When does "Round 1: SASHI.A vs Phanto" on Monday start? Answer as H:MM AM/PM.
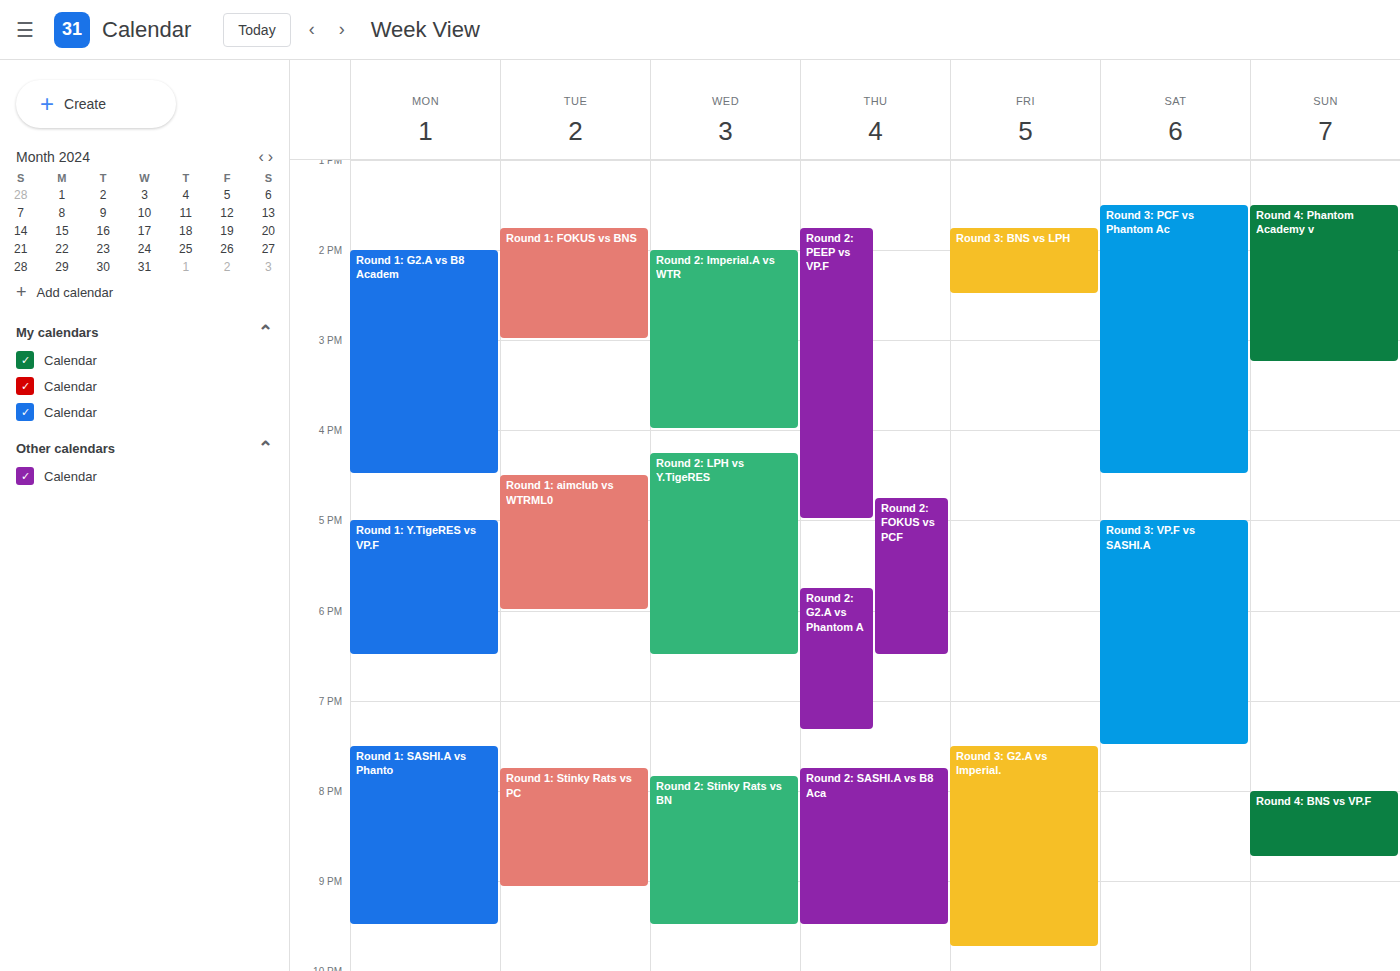
7:30 PM